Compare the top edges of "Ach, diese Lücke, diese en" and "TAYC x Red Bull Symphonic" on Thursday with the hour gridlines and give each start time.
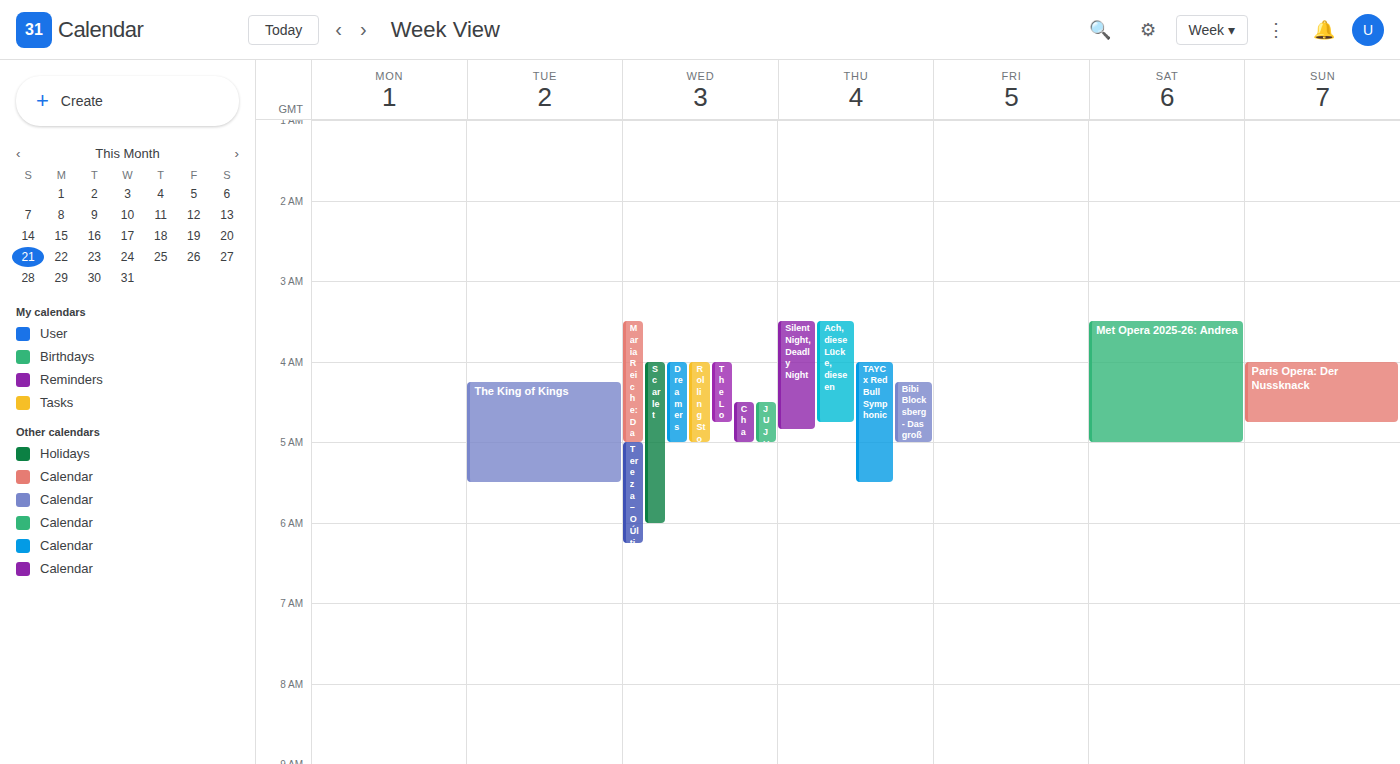
"Ach, diese Lücke, diese en": 3:30 AM, halfway between the 3 AM and 4 AM lines. "TAYC x Red Bull Symphonic": 4:00 AM, exactly on the 4 AM line.